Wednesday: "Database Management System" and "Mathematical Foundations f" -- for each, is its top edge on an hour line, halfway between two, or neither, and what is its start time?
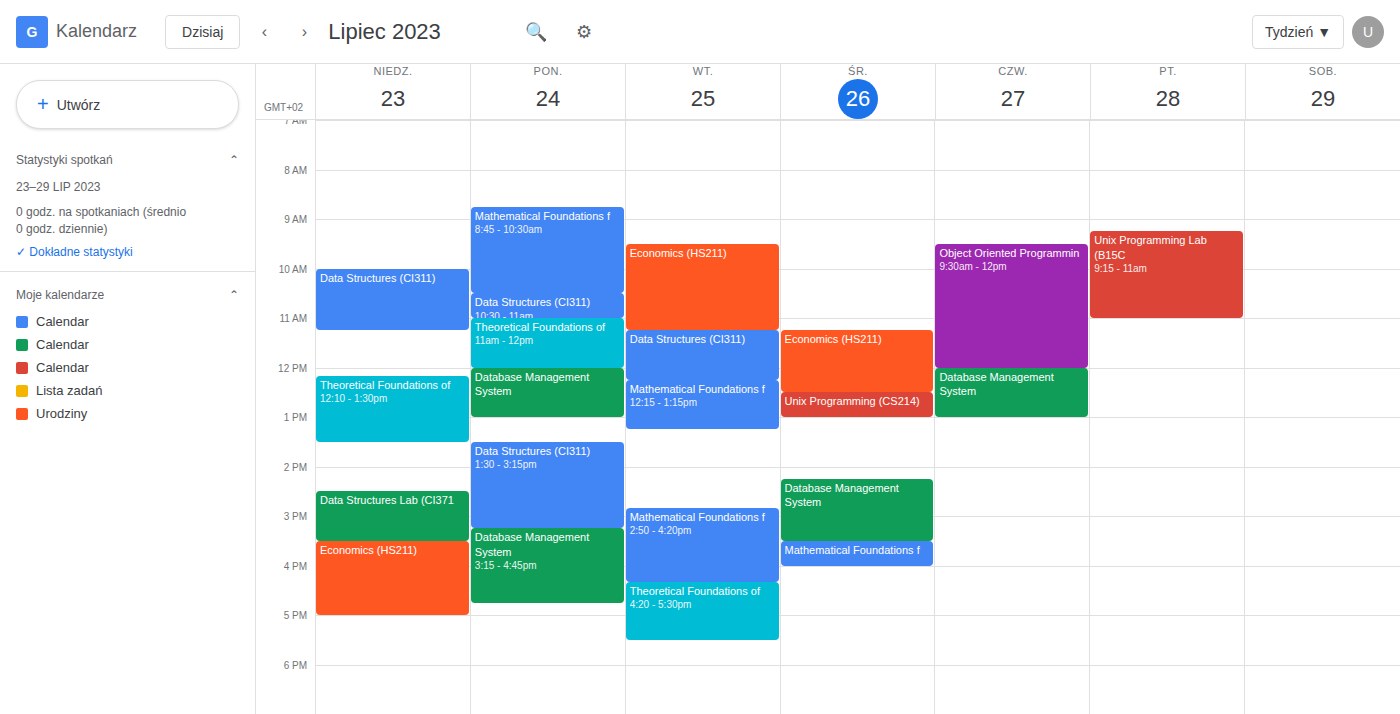
"Database Management System": 2:15 PM, neither: a quarter of the way from the 2 PM line to the 3 PM line. "Mathematical Foundations f": 3:30 PM, halfway between the 3 PM and 4 PM lines.